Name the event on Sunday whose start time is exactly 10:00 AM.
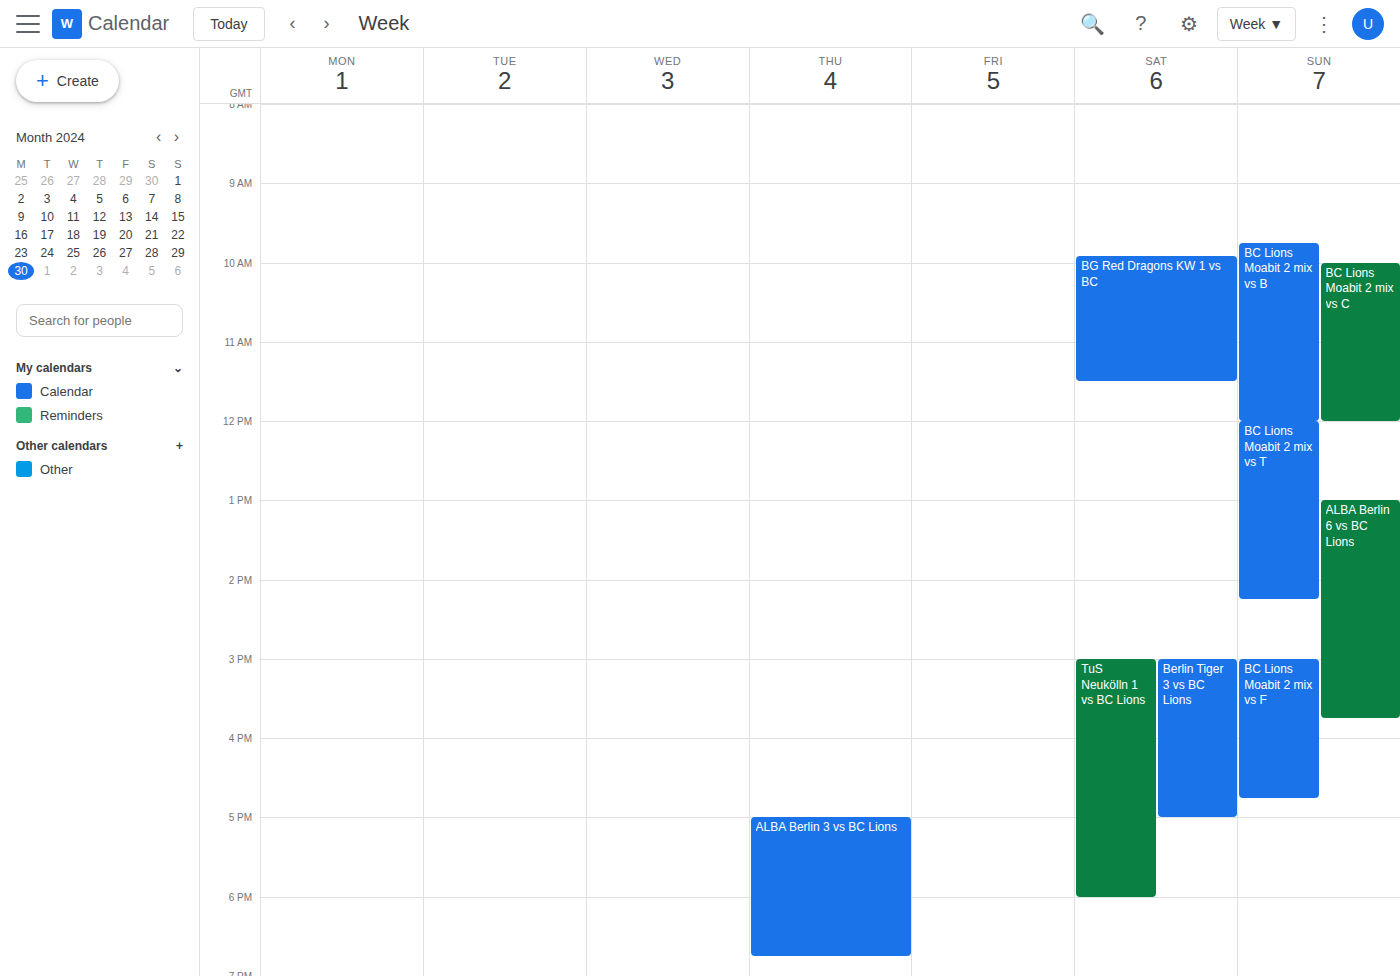
"BC Lions Moabit 2 mix vs C"